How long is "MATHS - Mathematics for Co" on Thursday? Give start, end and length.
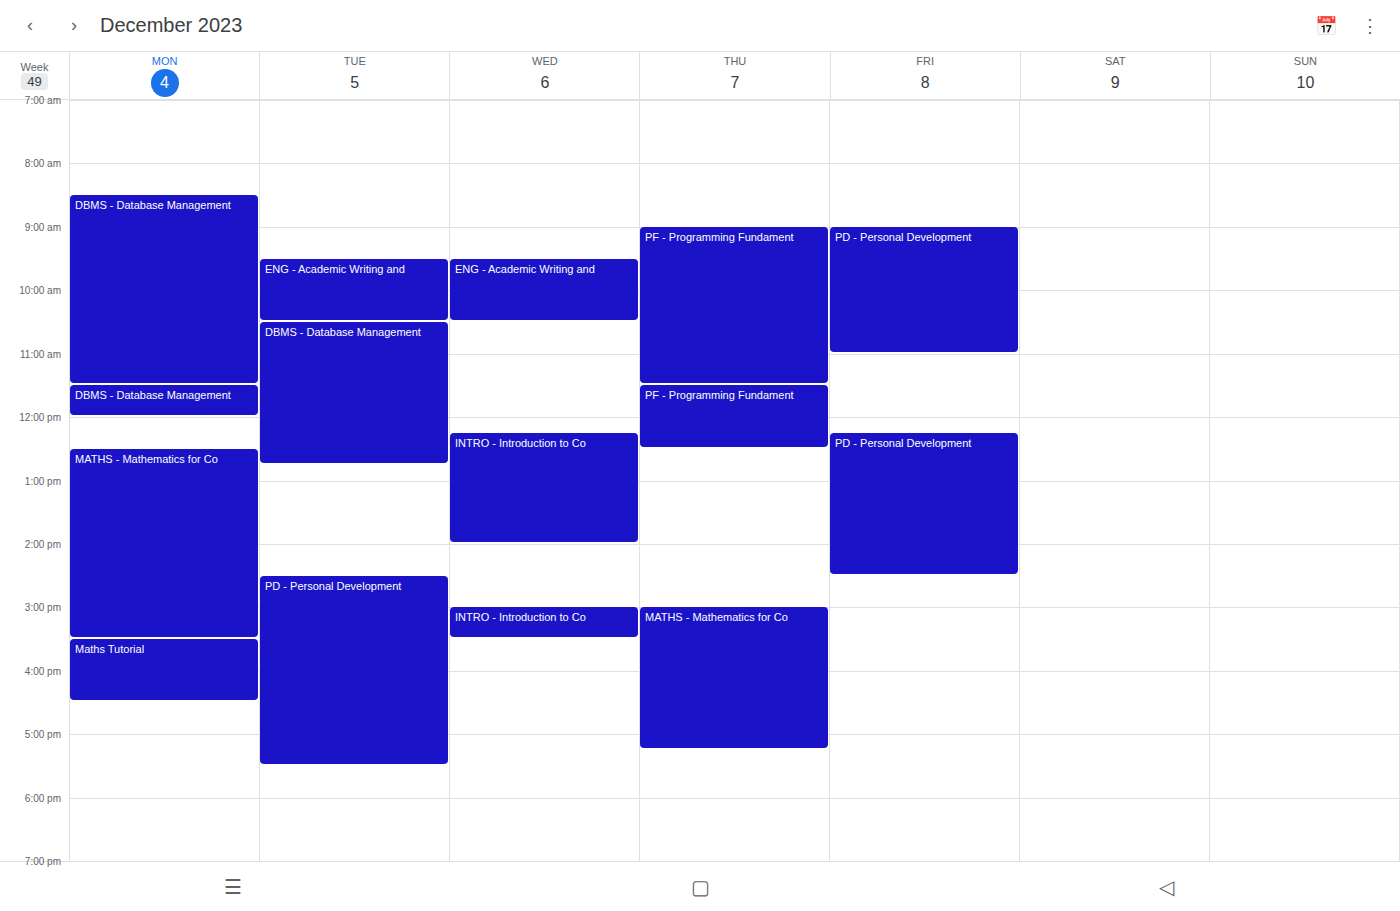
15:00 to 17:15, 2 hours 15 minutes